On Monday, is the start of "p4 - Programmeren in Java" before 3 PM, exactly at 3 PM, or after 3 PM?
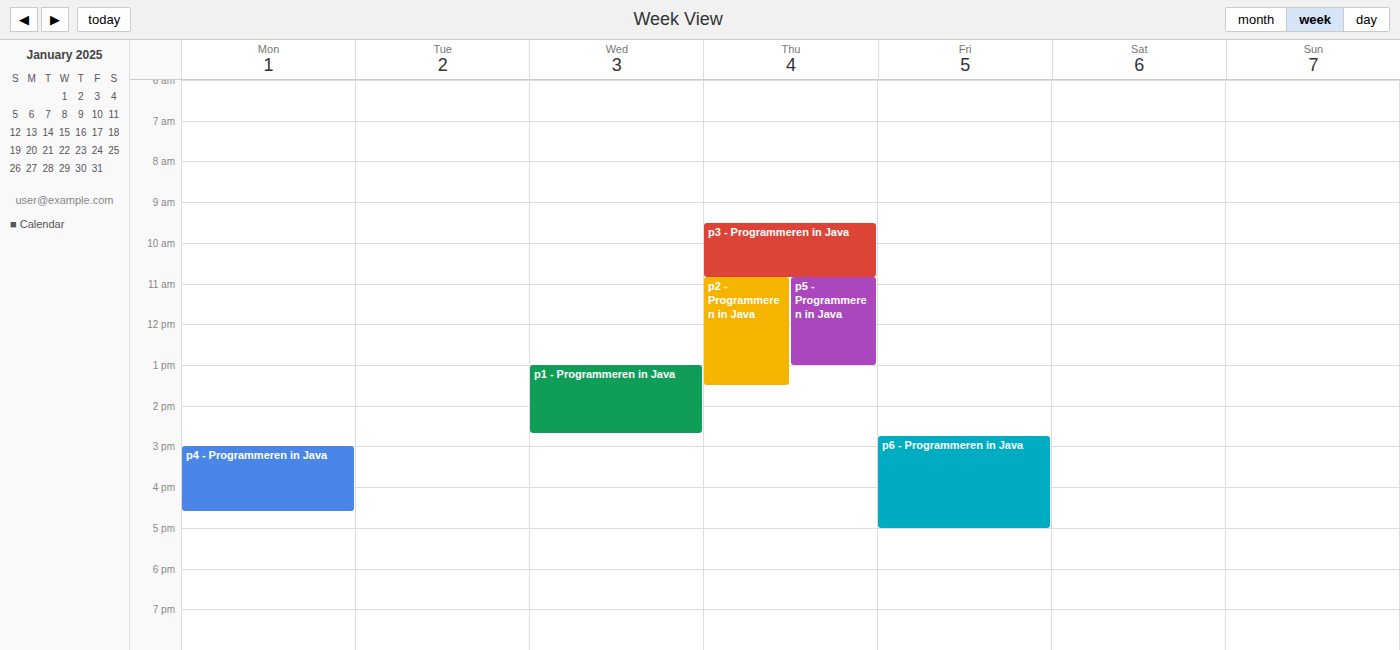
3:00 PM -- exactly at 3 PM, on the 3 PM line.